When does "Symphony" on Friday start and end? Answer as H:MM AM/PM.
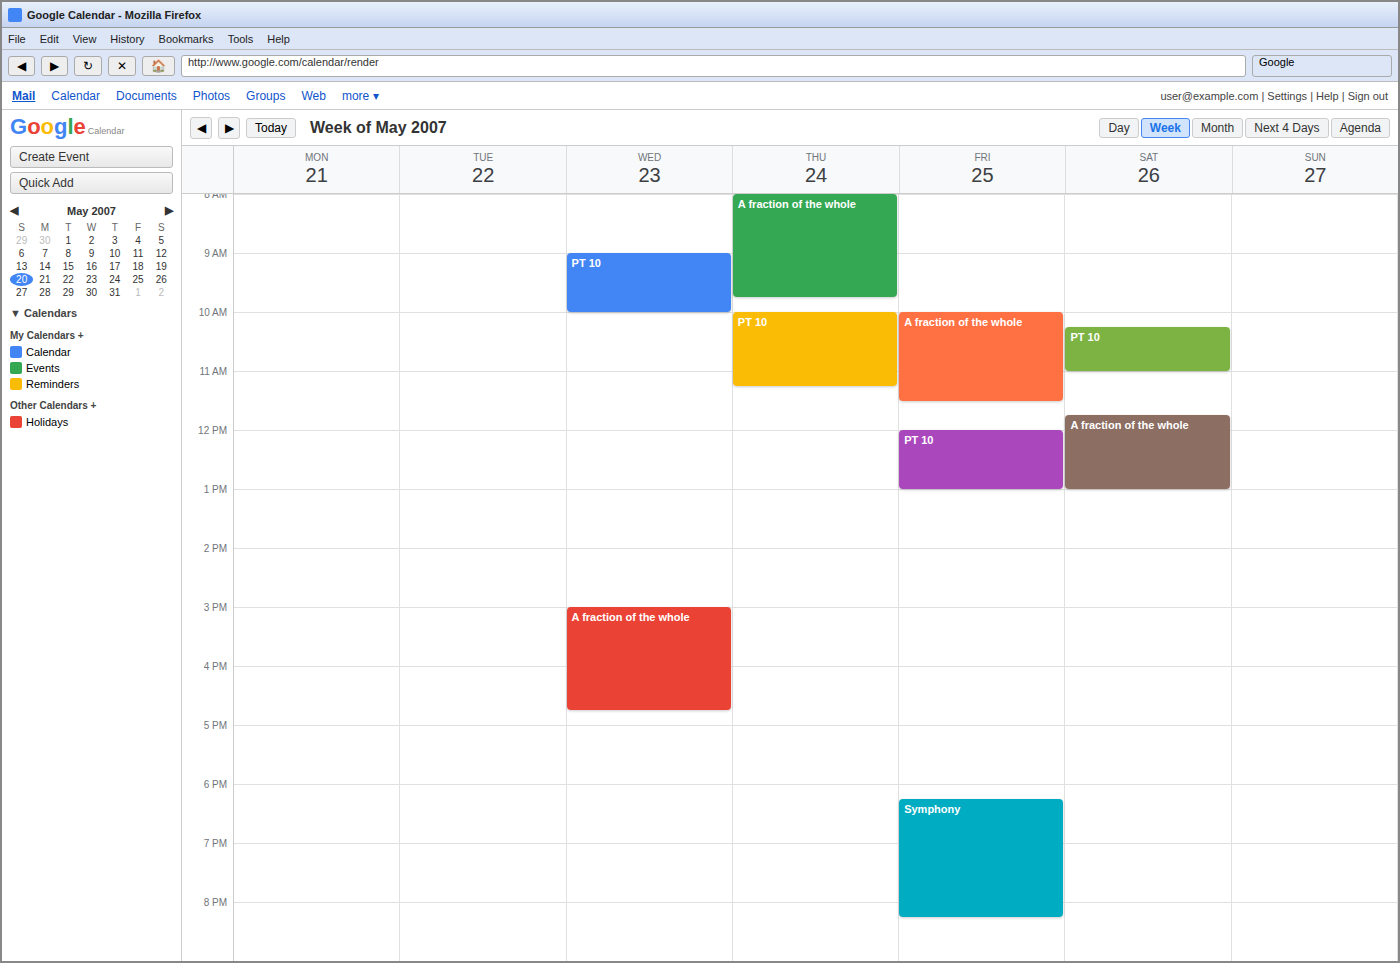
6:15 PM to 8:15 PM